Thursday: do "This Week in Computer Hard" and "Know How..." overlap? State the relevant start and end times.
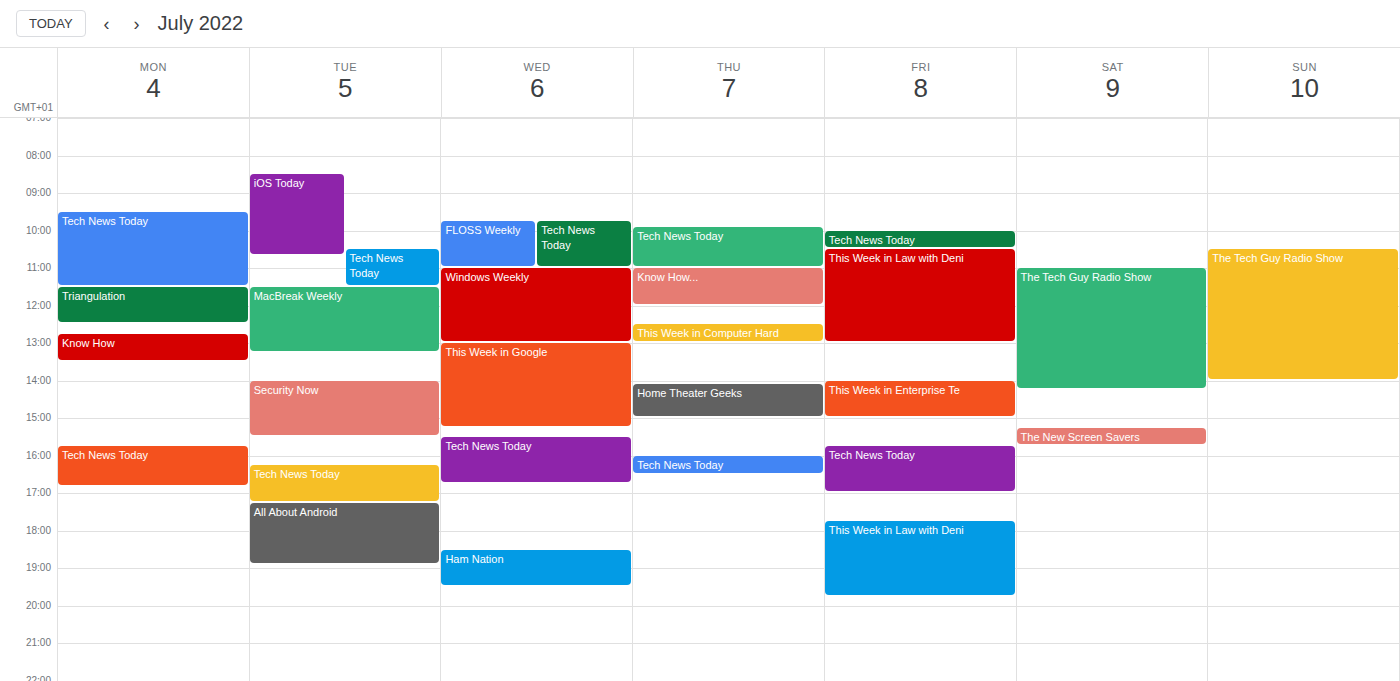
"Know How..." ends at 12:00 PM and "This Week in Computer Hard" starts at 12:30 PM -- no overlap.